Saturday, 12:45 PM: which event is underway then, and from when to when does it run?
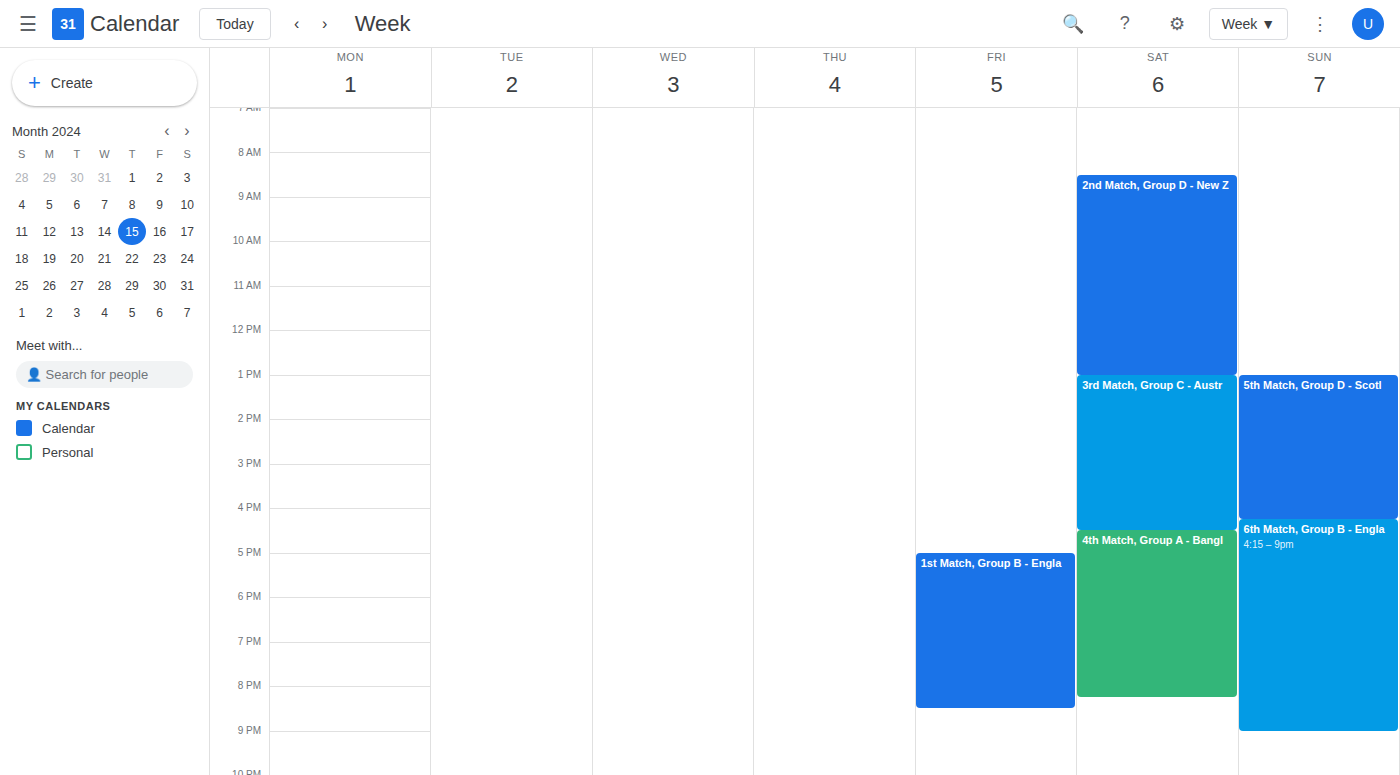
"2nd Match, Group D - New Z", 8:30 AM to 1:00 PM